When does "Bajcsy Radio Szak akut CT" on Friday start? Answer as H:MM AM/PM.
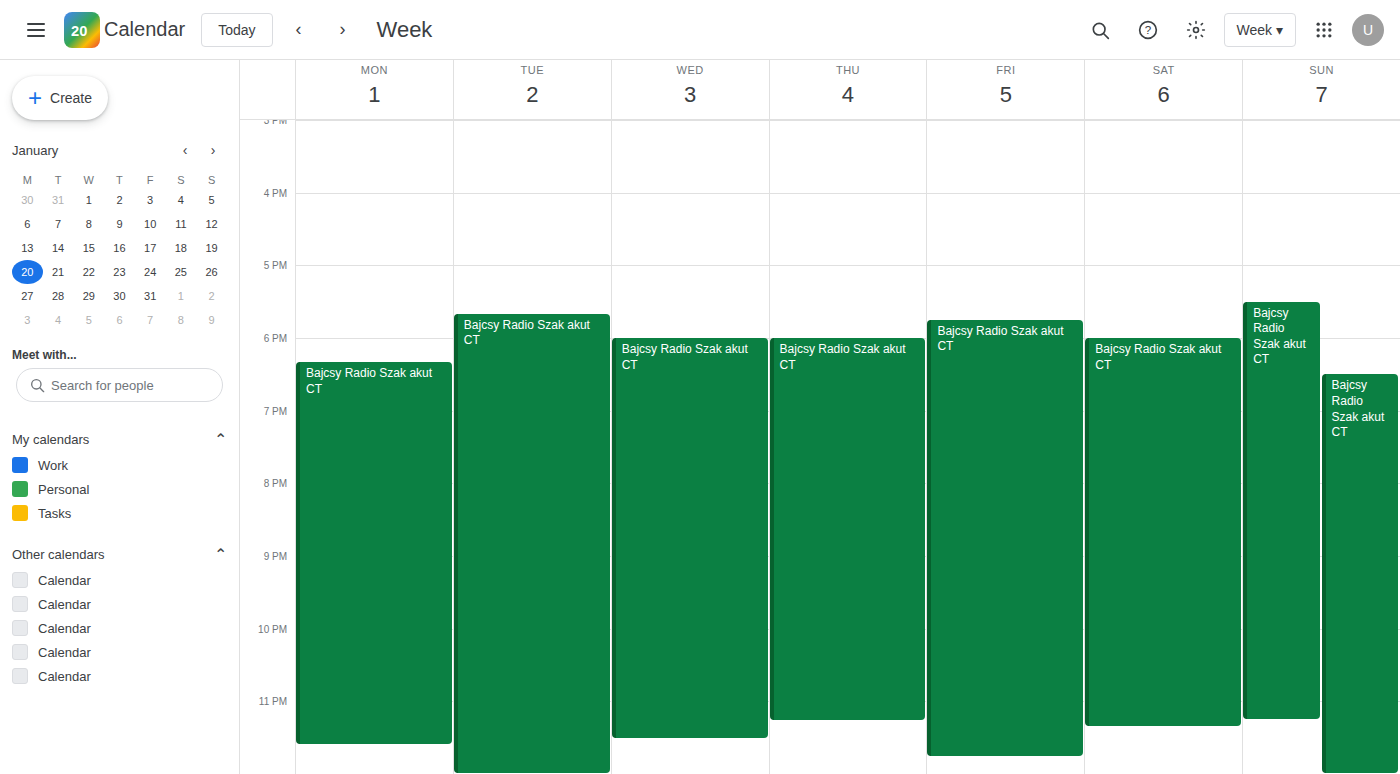
5:45 PM